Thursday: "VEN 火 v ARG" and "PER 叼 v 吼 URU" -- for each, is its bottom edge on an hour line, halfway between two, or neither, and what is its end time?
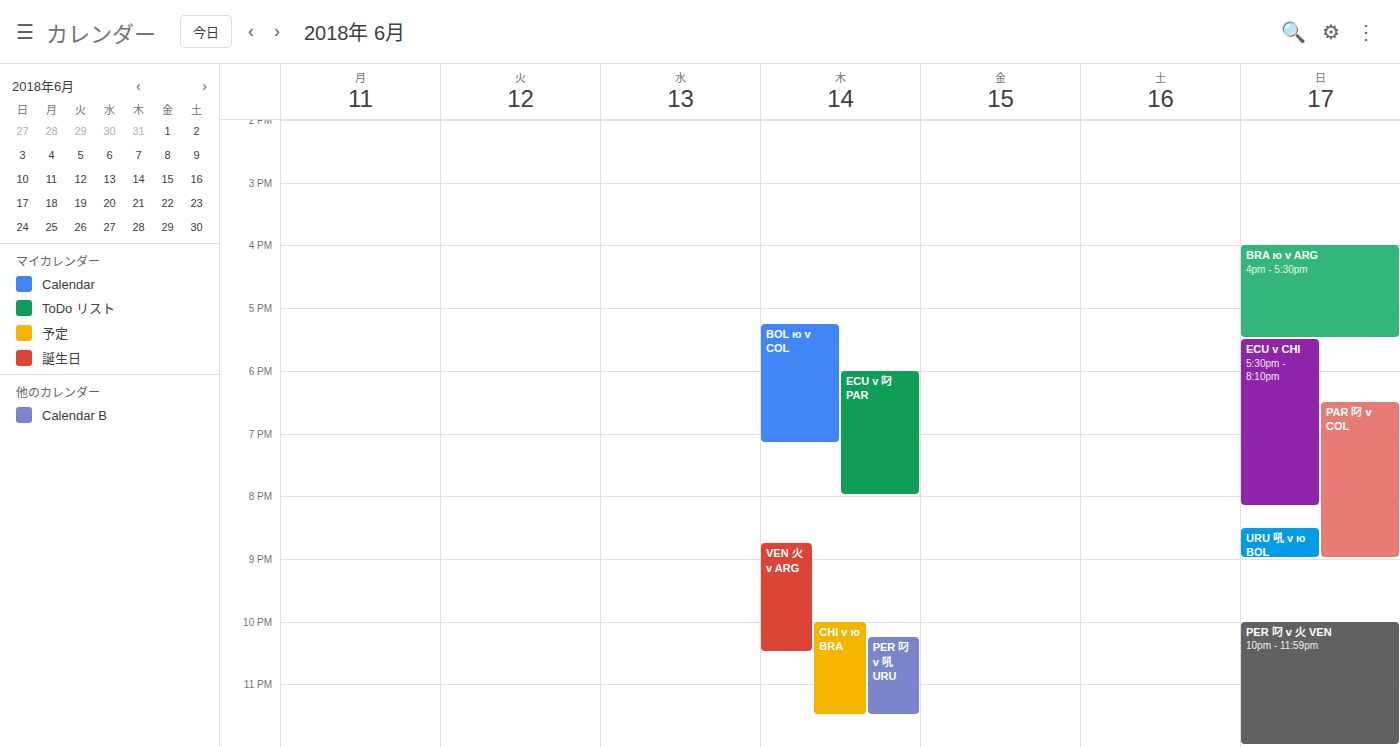
"VEN 火 v ARG": 10:30 PM, halfway between the 10 PM and 11 PM lines. "PER 叼 v 吼 URU": 11:30 PM, halfway between the 11 PM and 12 AM lines.